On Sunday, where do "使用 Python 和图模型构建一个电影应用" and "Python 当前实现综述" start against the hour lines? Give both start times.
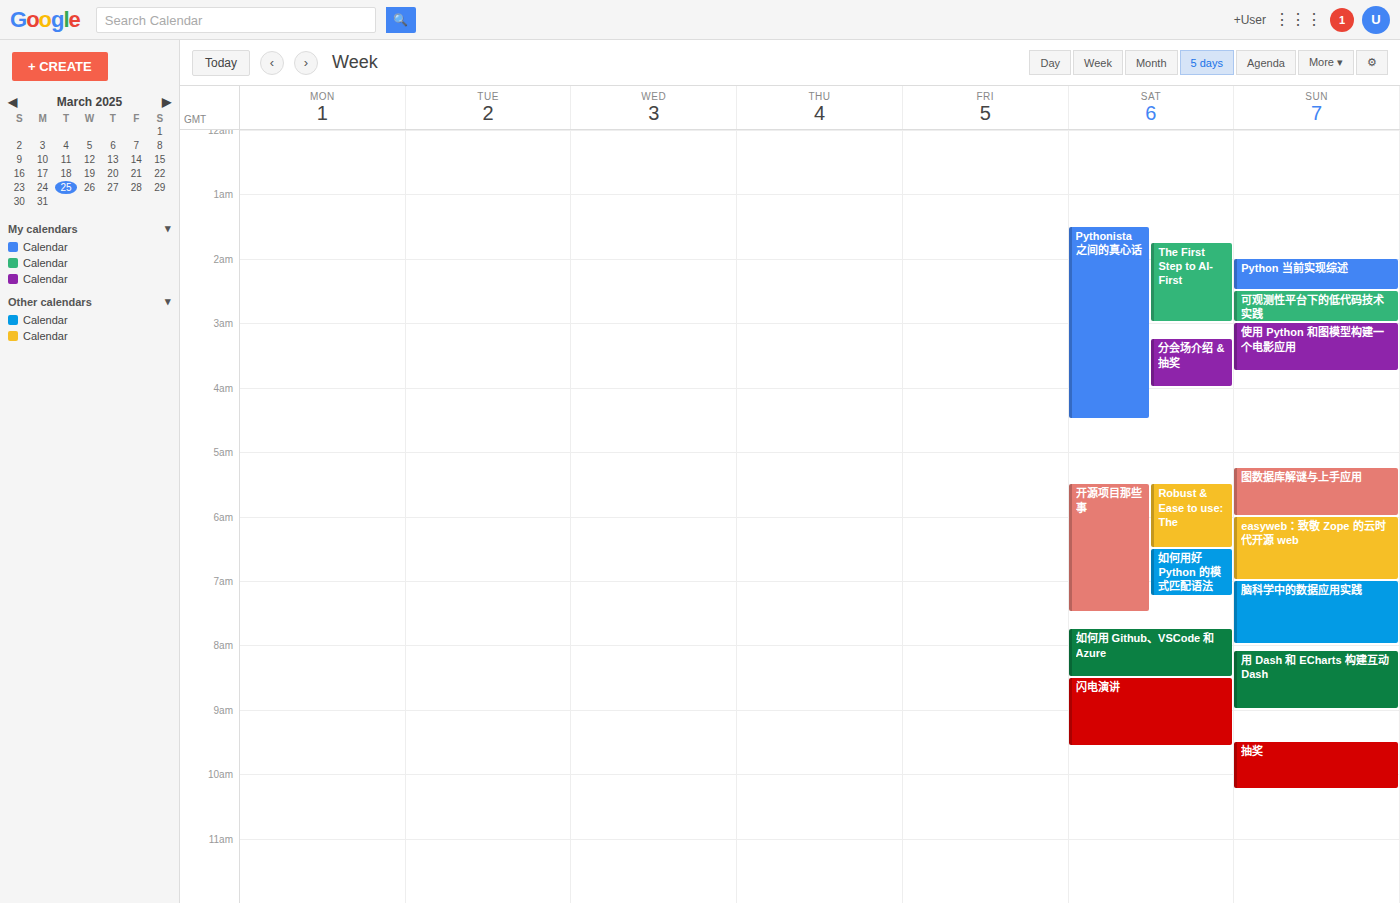
"使用 Python 和图模型构建一个电影应用": 3:00 AM, exactly on the 3 AM line. "Python 当前实现综述": 2:00 AM, exactly on the 2 AM line.